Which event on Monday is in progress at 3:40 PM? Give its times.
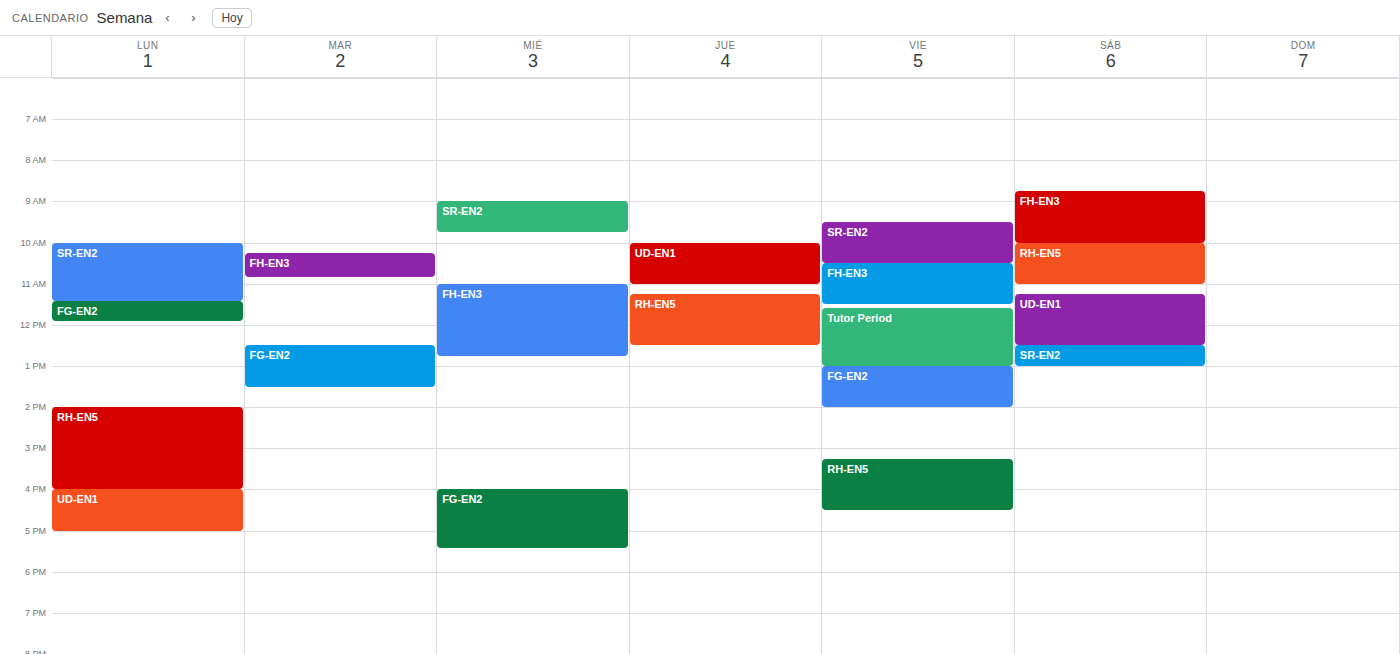
"RH-EN5", 2:00 PM to 4:00 PM